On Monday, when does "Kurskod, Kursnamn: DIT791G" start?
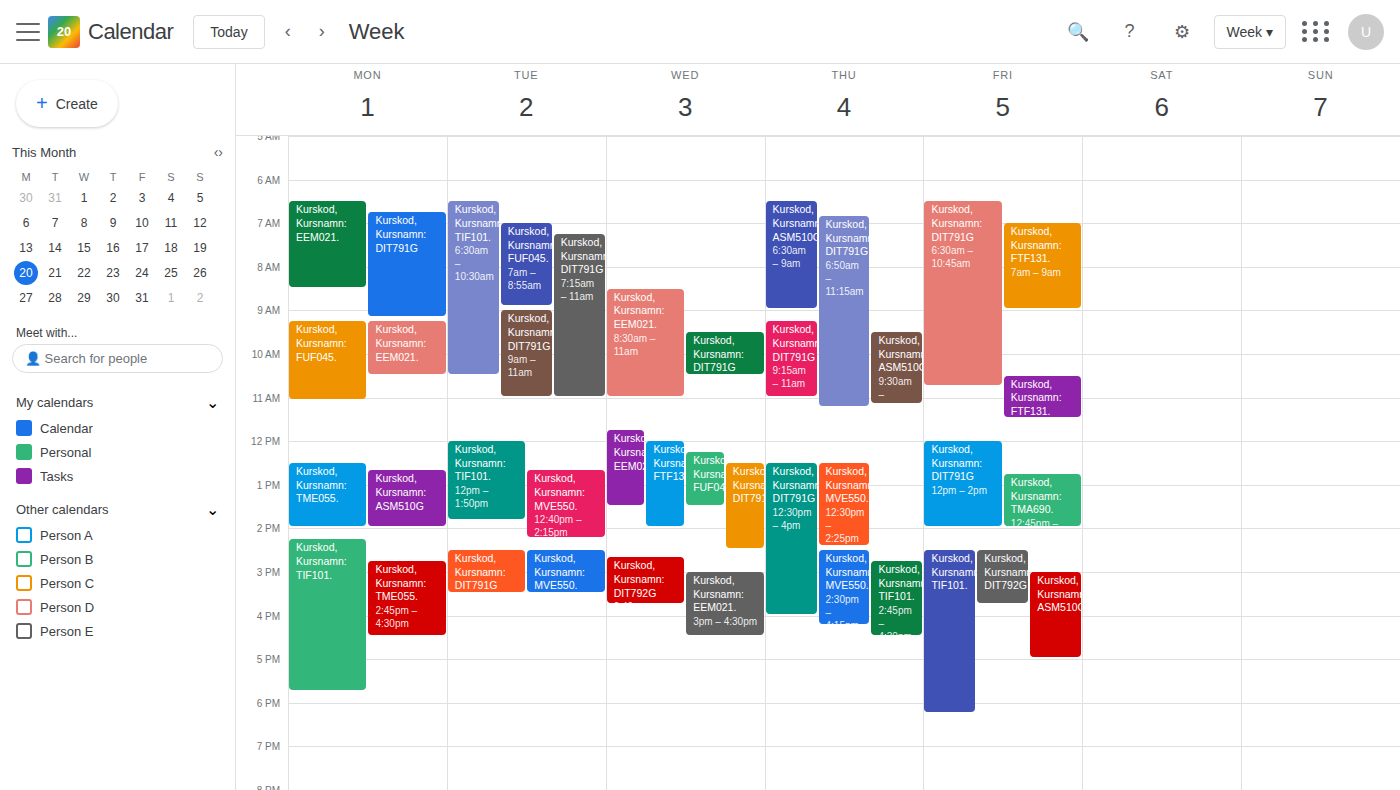
6:45 AM